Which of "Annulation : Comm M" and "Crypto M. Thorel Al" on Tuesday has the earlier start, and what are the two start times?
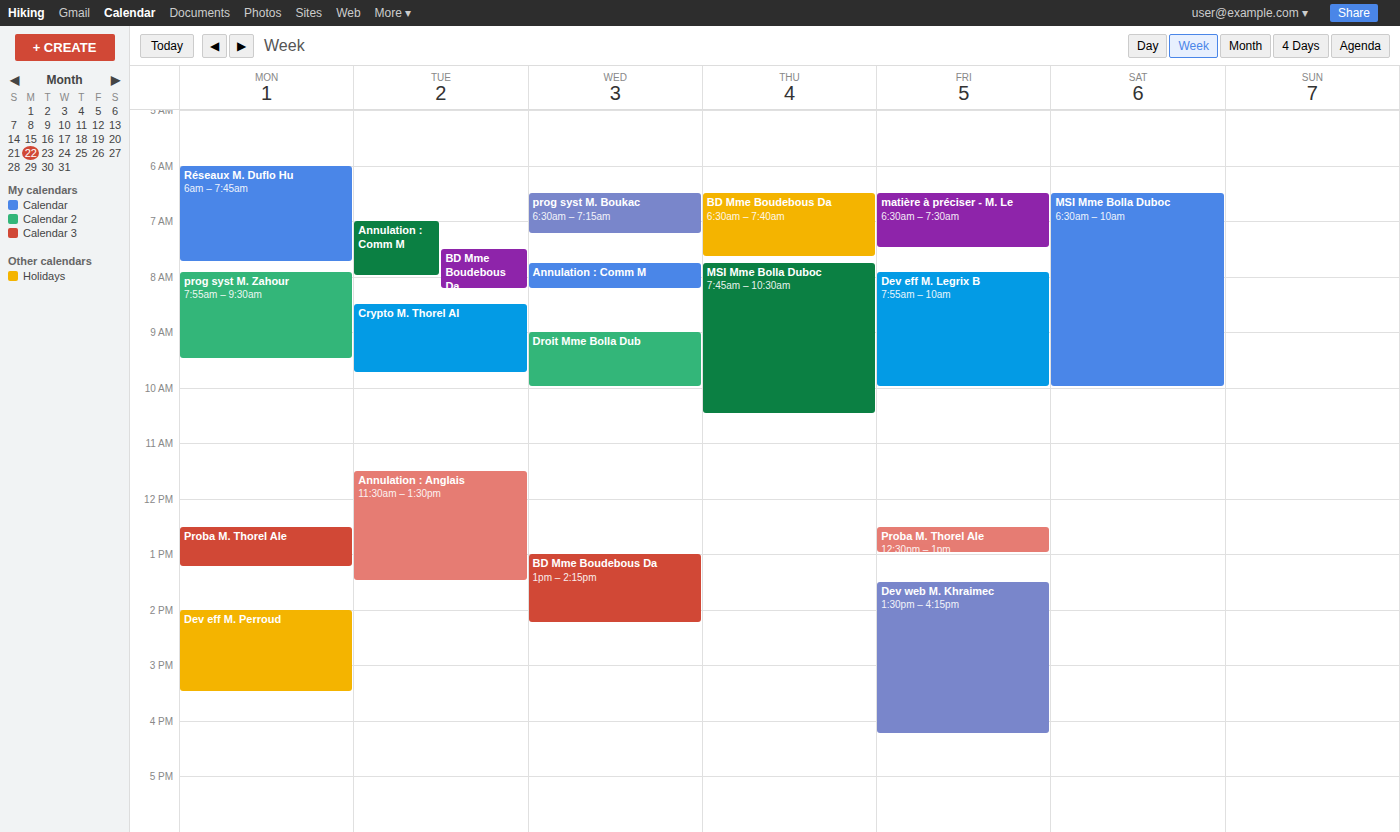
"Annulation : Comm M" 7:00 AM; "Crypto M. Thorel Al" 8:30 AM.